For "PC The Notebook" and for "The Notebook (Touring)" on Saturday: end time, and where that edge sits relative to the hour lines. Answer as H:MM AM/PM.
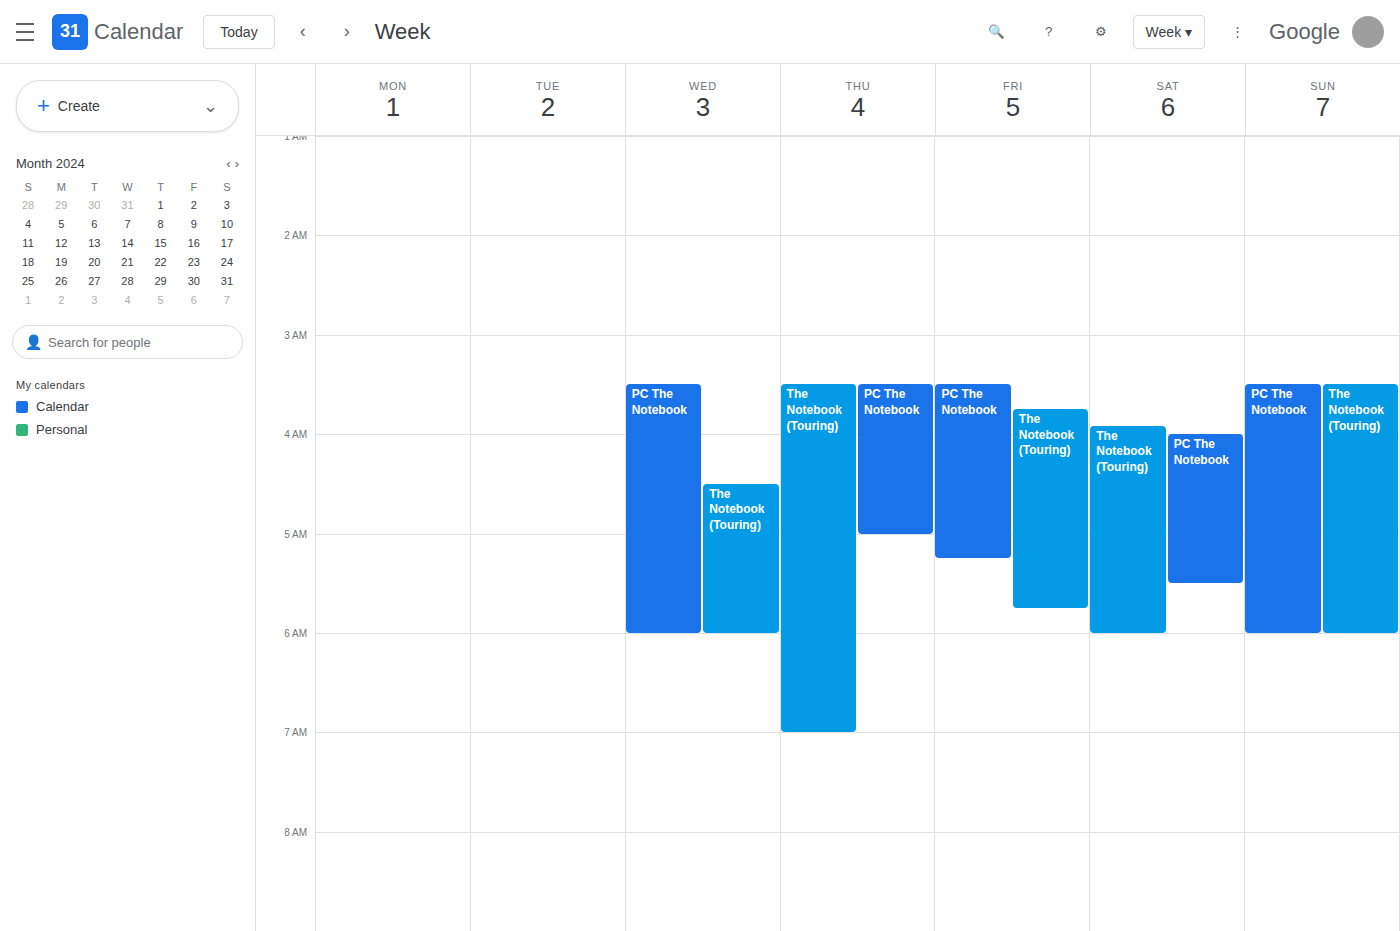
"PC The Notebook": 5:30 AM, halfway between the 5 AM and 6 AM lines. "The Notebook (Touring)": 6:00 AM, exactly on the 6 AM line.